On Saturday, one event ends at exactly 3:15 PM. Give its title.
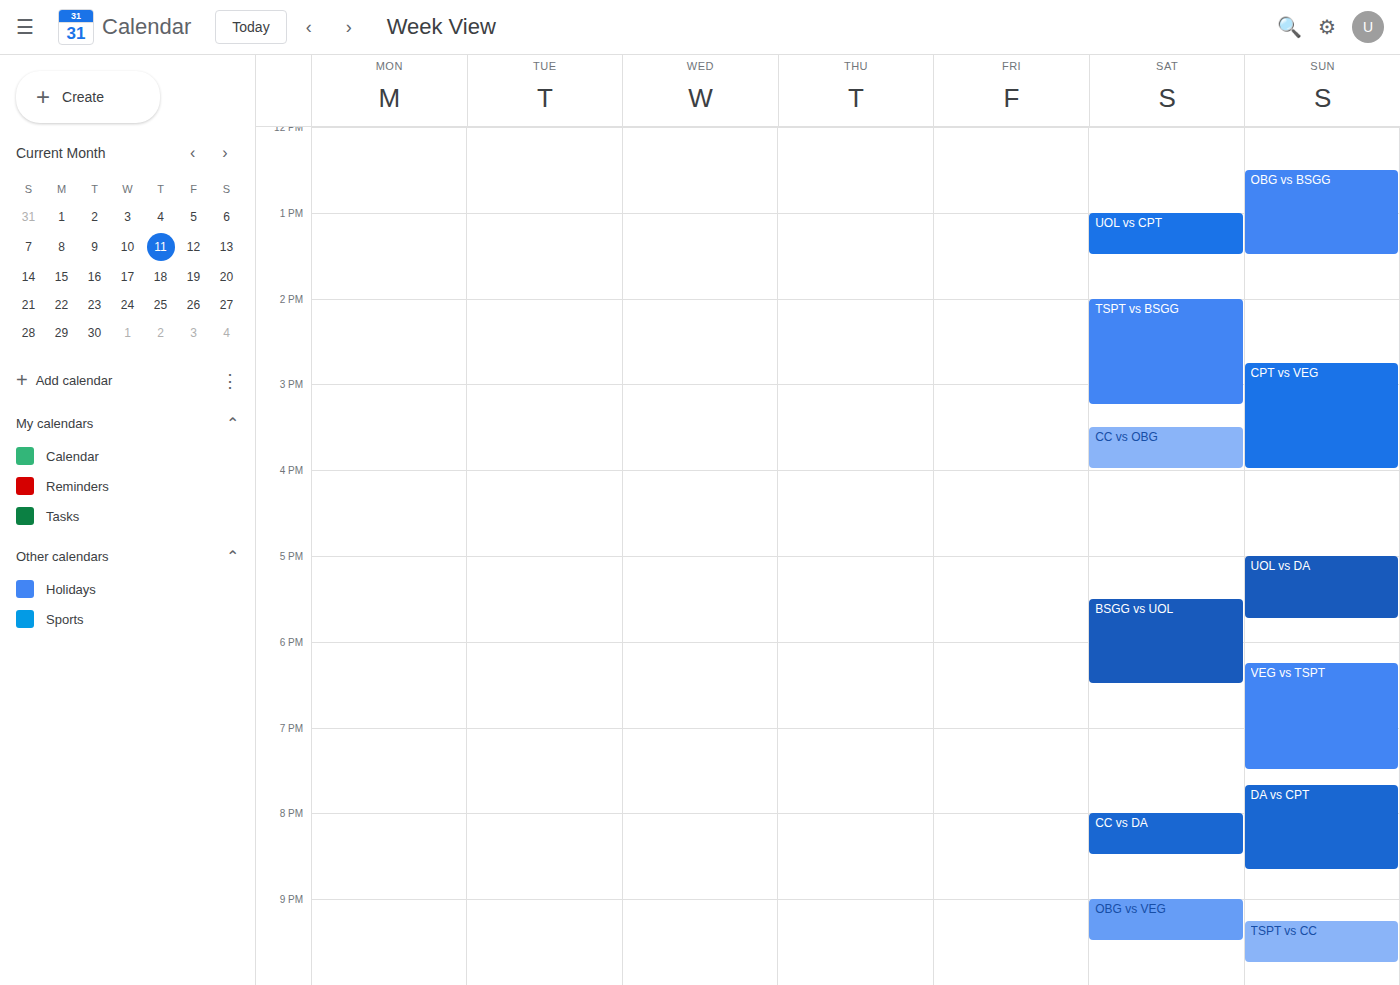
"TSPT vs BSGG"